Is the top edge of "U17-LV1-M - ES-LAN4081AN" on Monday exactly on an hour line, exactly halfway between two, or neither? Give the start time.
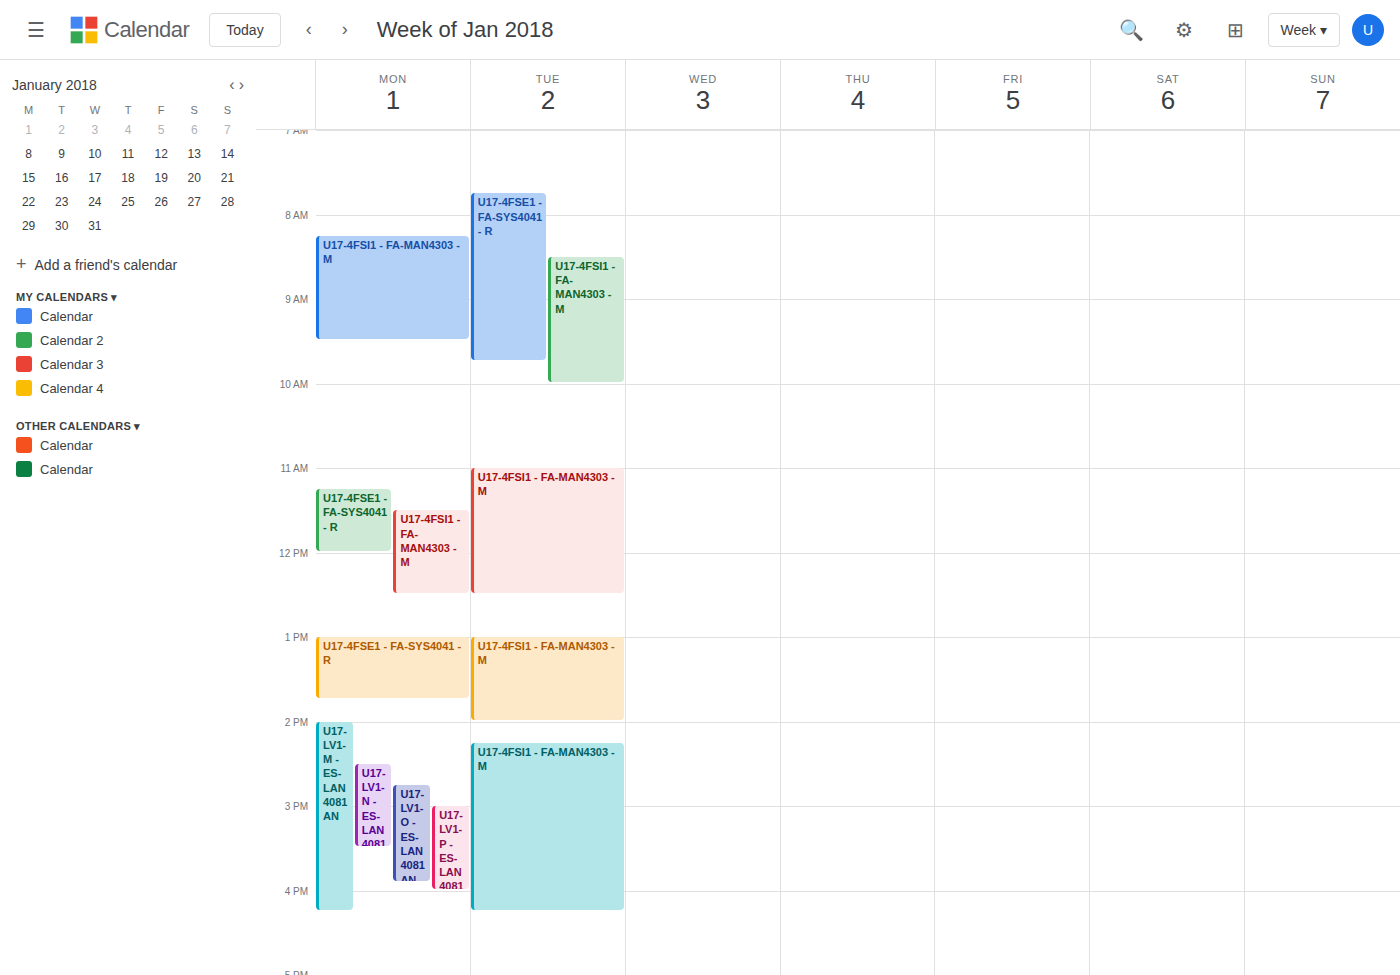
2:00 PM -- exactly on the 2 PM line.